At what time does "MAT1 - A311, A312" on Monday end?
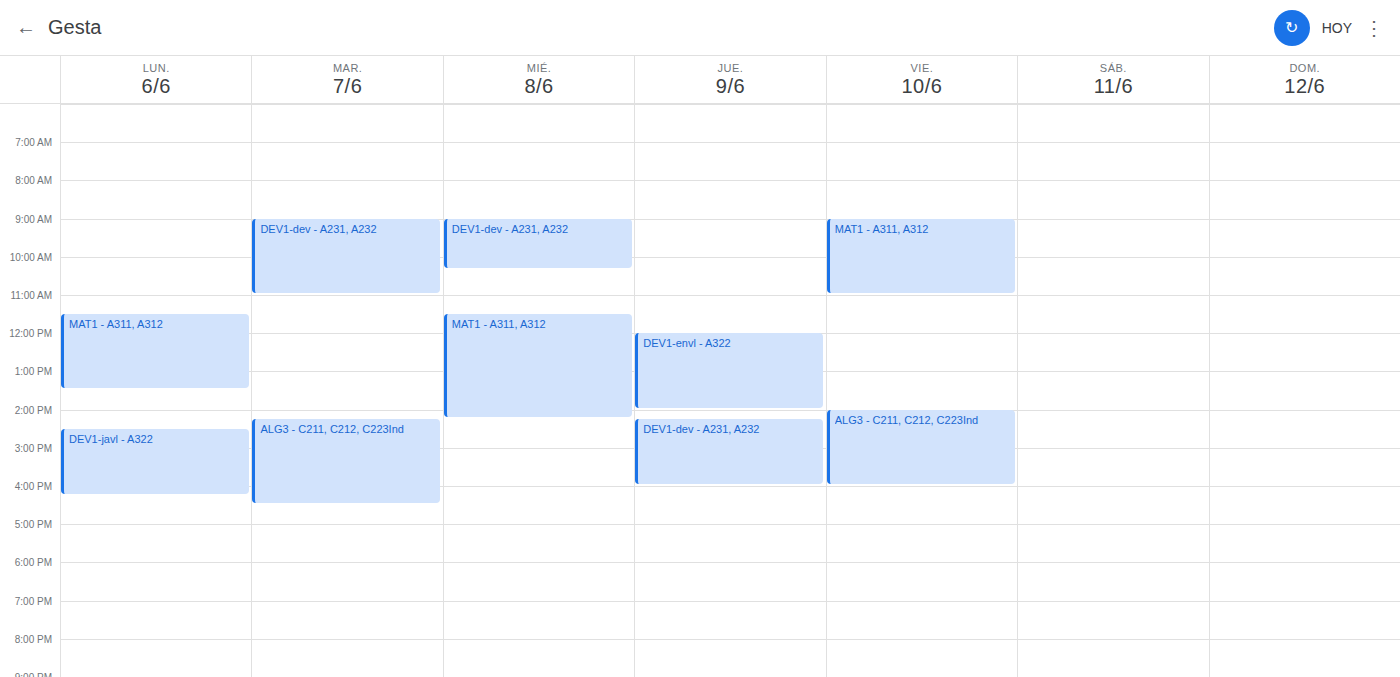
1:30 PM